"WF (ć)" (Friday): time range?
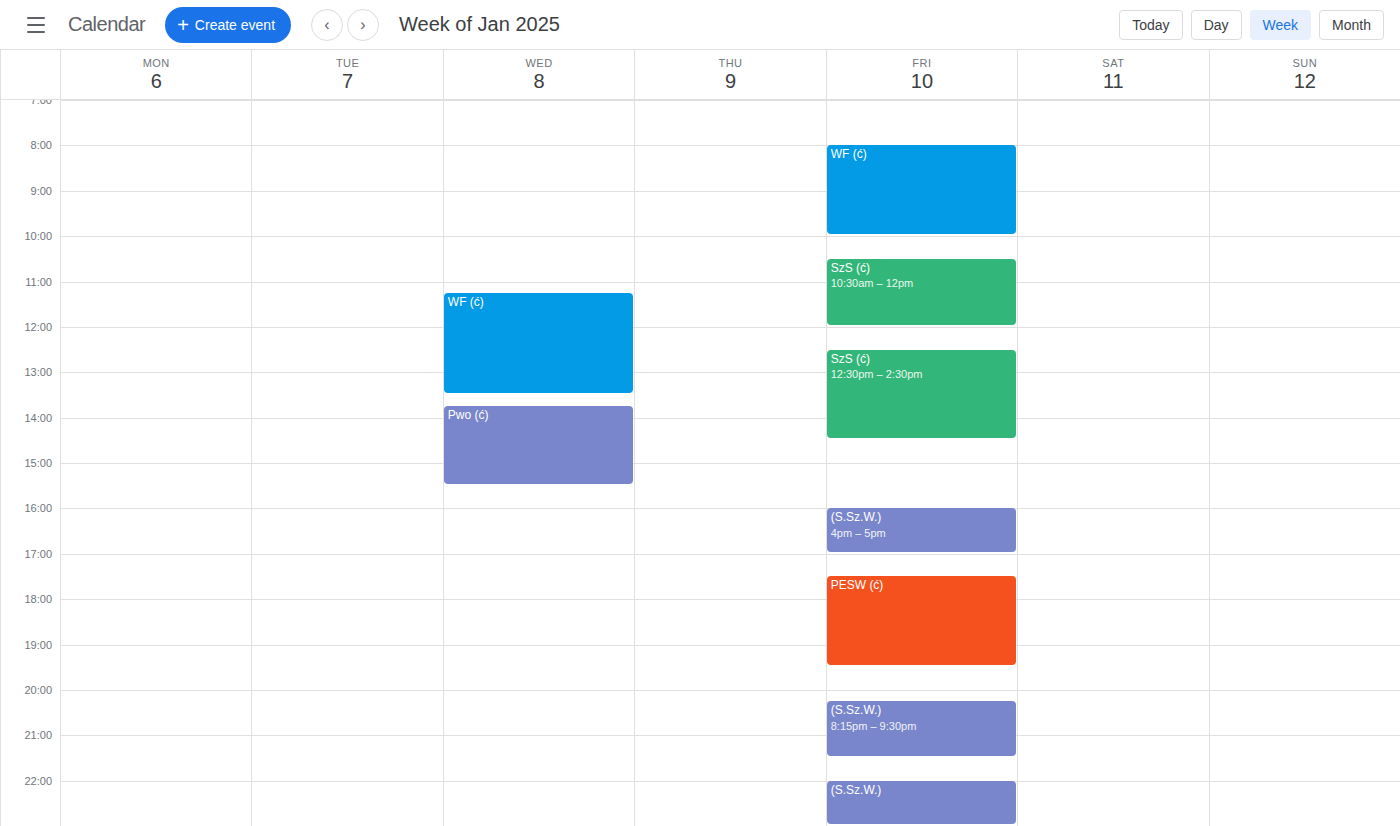
8:00 AM to 10:00 AM